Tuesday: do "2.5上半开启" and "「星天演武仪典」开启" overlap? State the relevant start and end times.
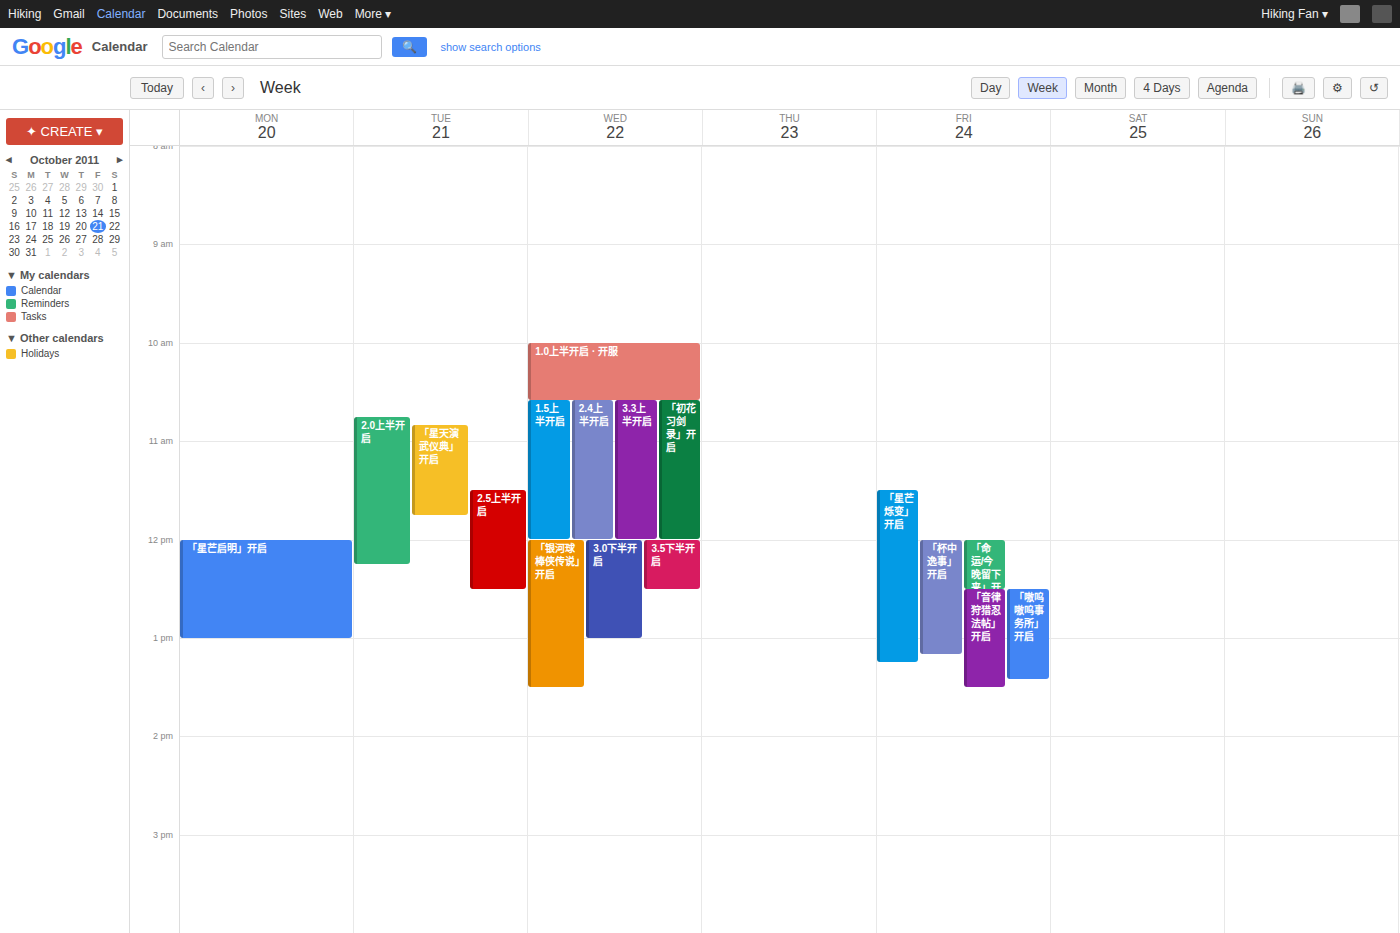
"2.5上半开启" starts at 11:30 AM, before "「星天演武仪典」开启" ends at 11:45 AM -- they overlap.